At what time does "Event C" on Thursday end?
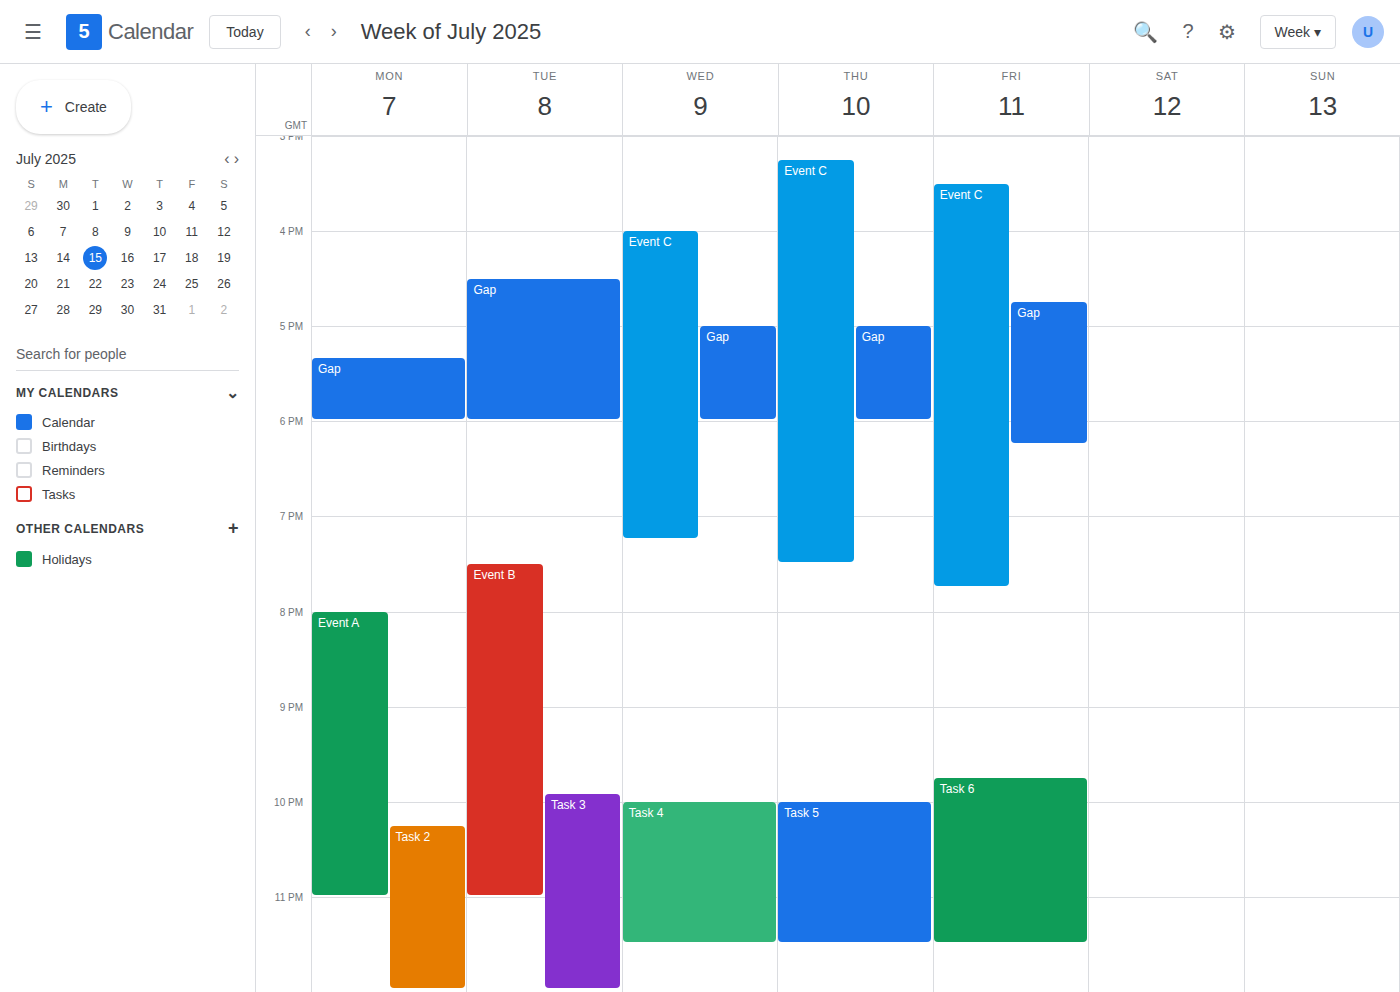
7:30 PM